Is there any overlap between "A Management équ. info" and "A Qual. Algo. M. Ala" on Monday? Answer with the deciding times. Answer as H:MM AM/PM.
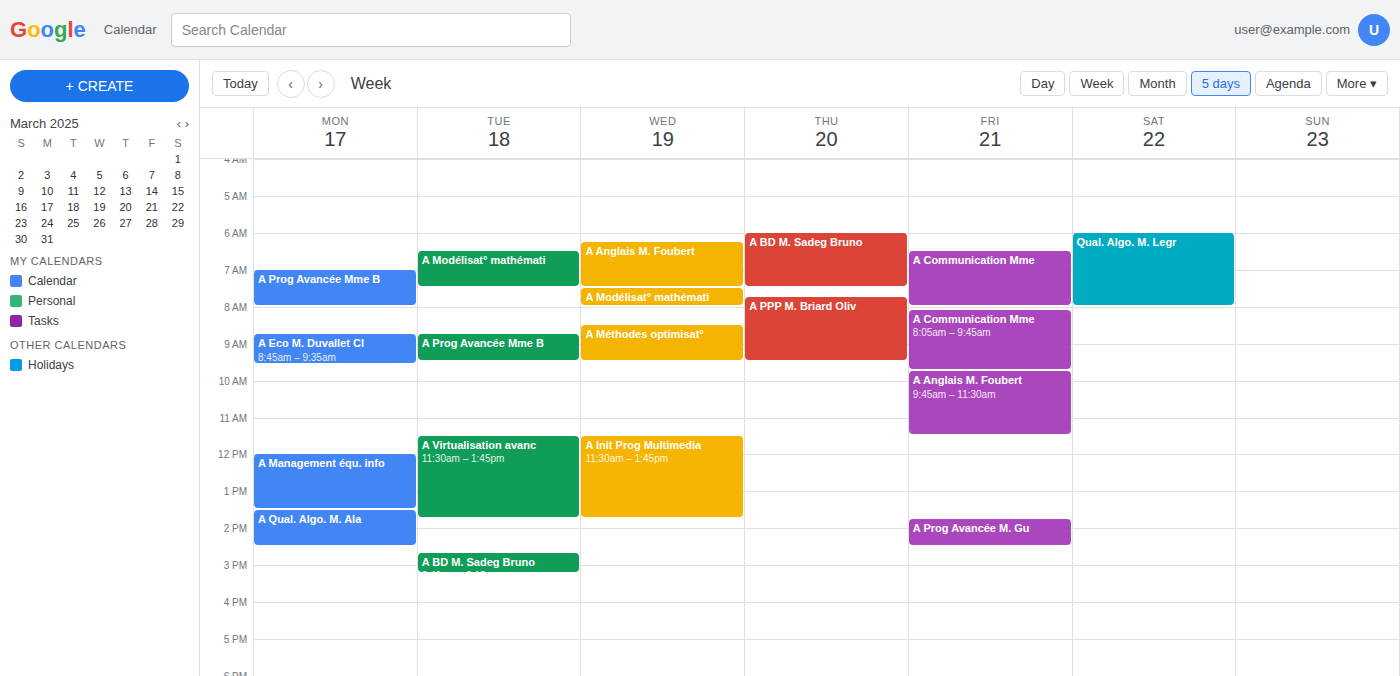
"A Management équ. info" ends at 1:30 PM, exactly when "A Qual. Algo. M. Ala" starts -- they touch but do not overlap.